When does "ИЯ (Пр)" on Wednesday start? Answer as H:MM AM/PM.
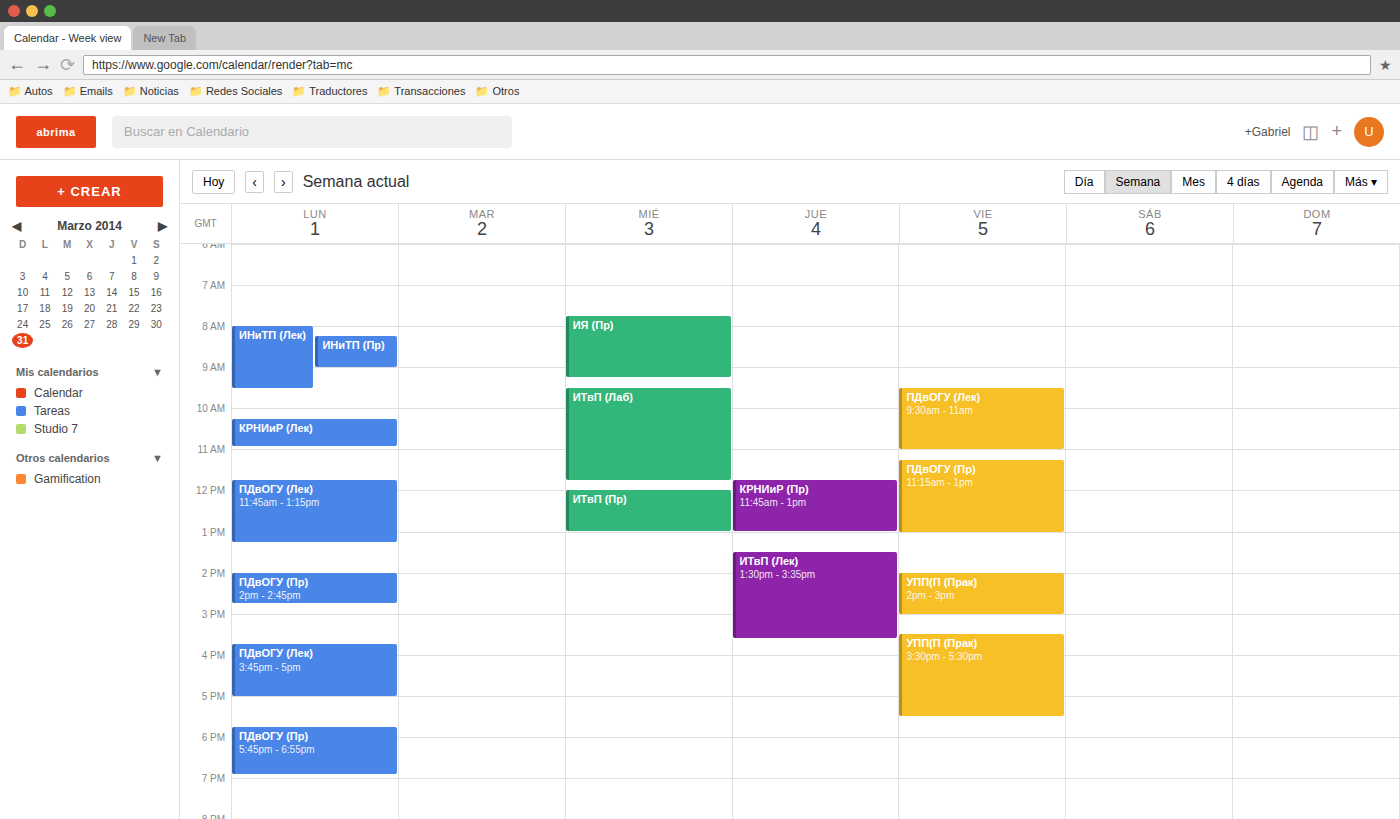
7:45 AM